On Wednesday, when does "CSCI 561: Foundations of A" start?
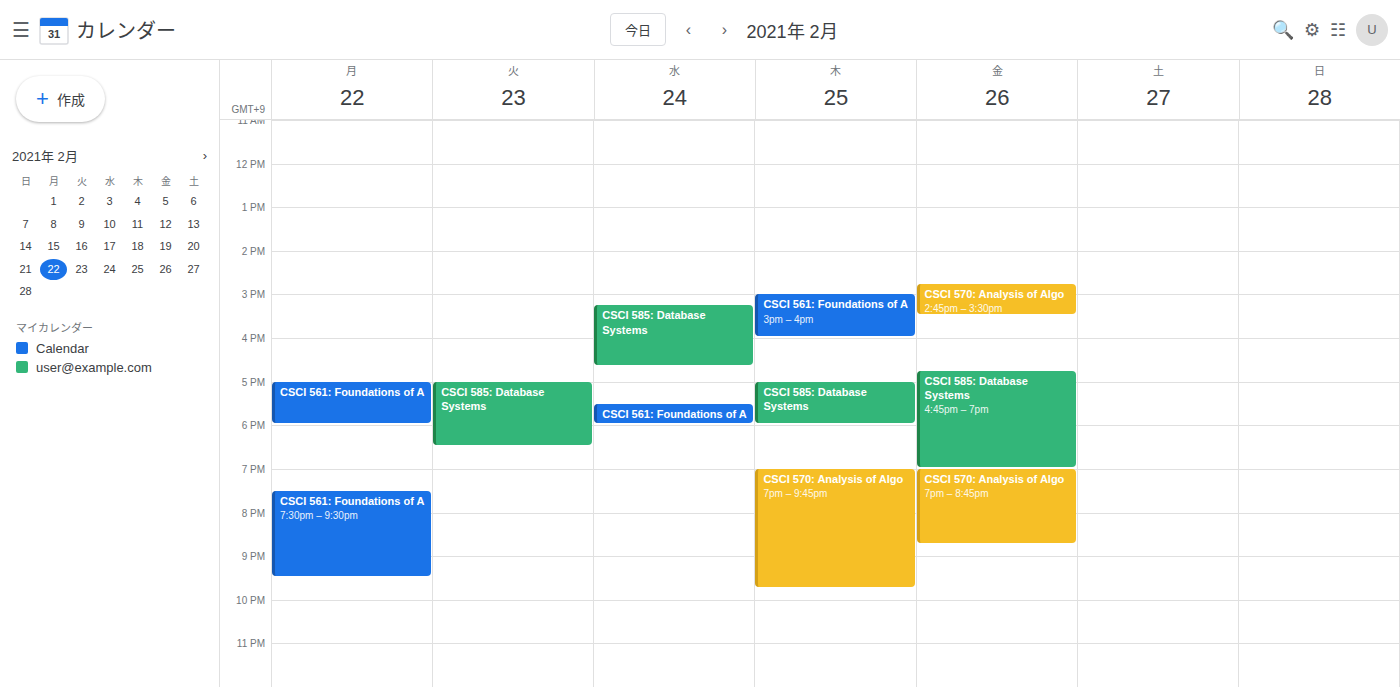
5:30 PM